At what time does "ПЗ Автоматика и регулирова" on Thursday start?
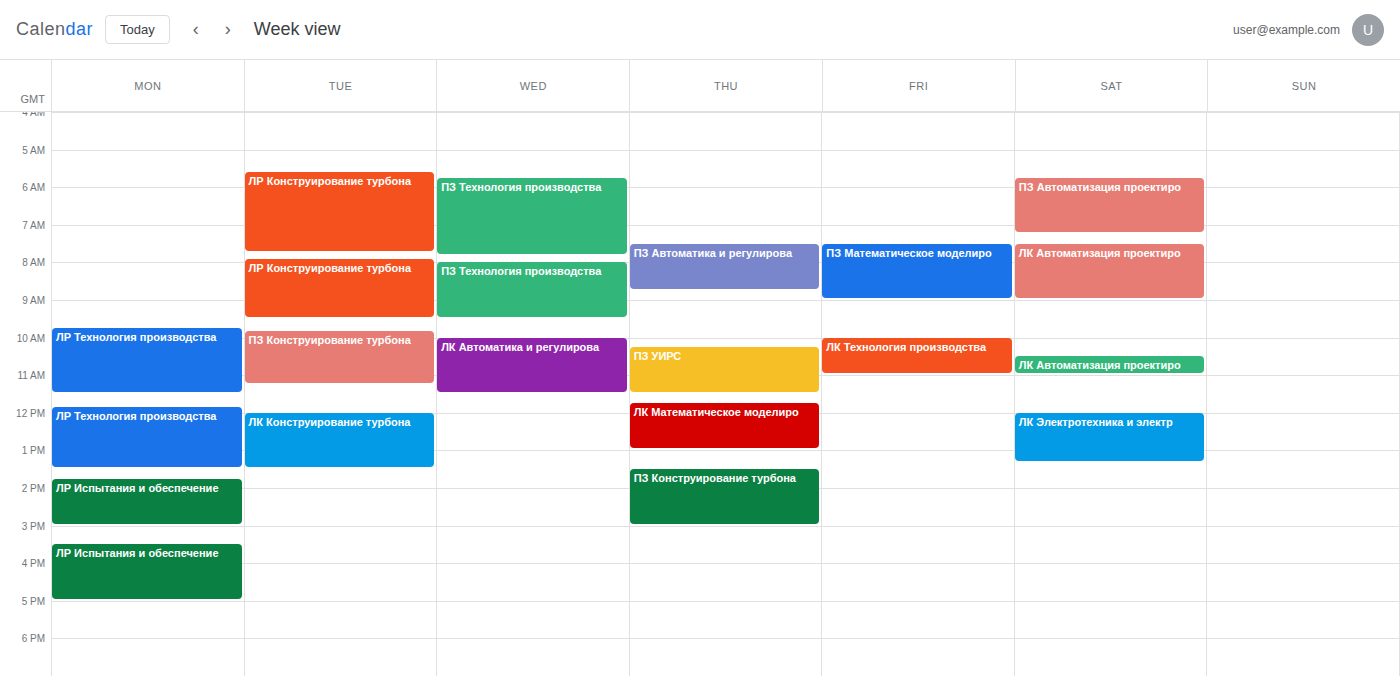
7:30 AM